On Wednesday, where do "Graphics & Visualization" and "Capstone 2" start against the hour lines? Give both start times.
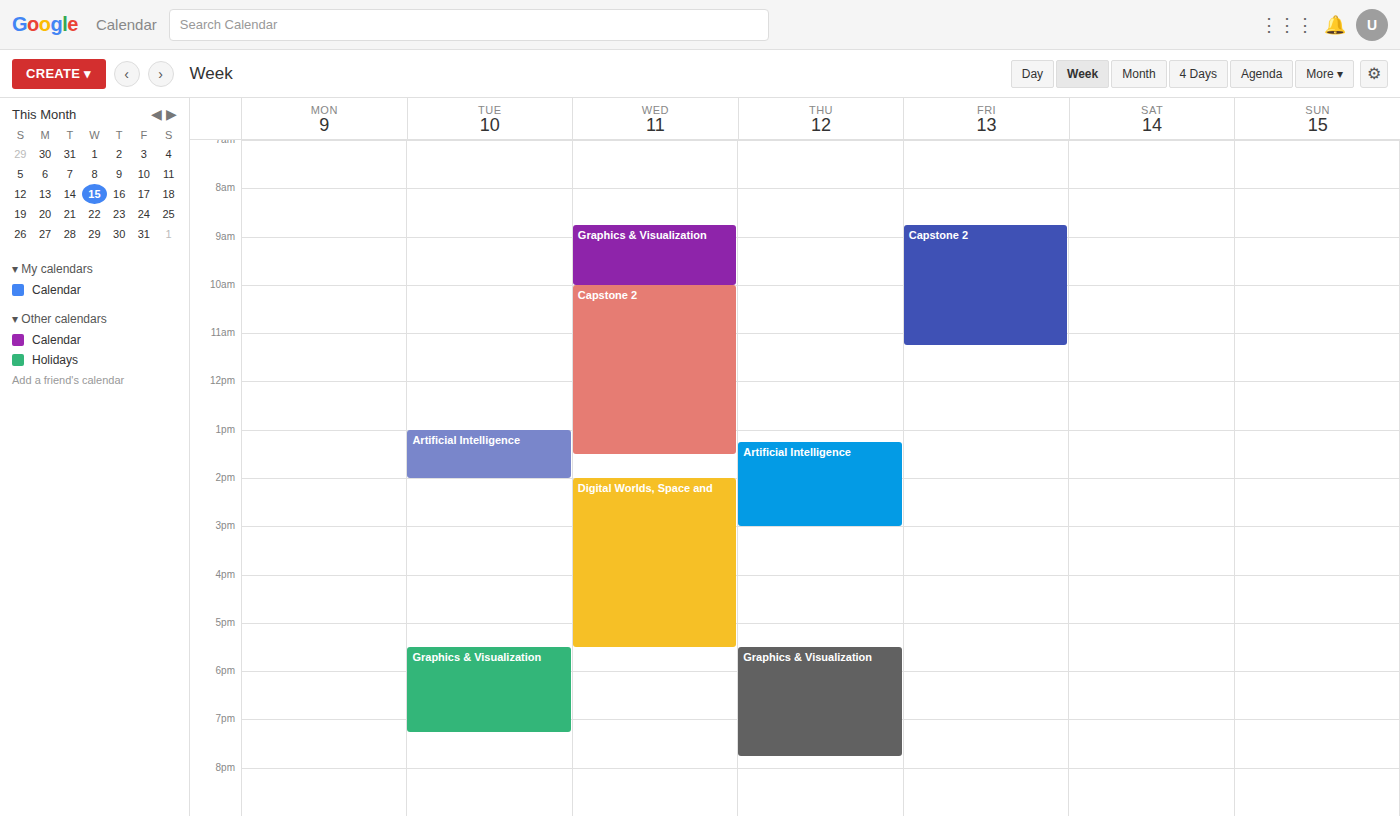
"Graphics & Visualization": 8:45 AM, neither: three quarters of the way from the 8 AM line to the 9 AM line. "Capstone 2": 10:00 AM, exactly on the 10 AM line.